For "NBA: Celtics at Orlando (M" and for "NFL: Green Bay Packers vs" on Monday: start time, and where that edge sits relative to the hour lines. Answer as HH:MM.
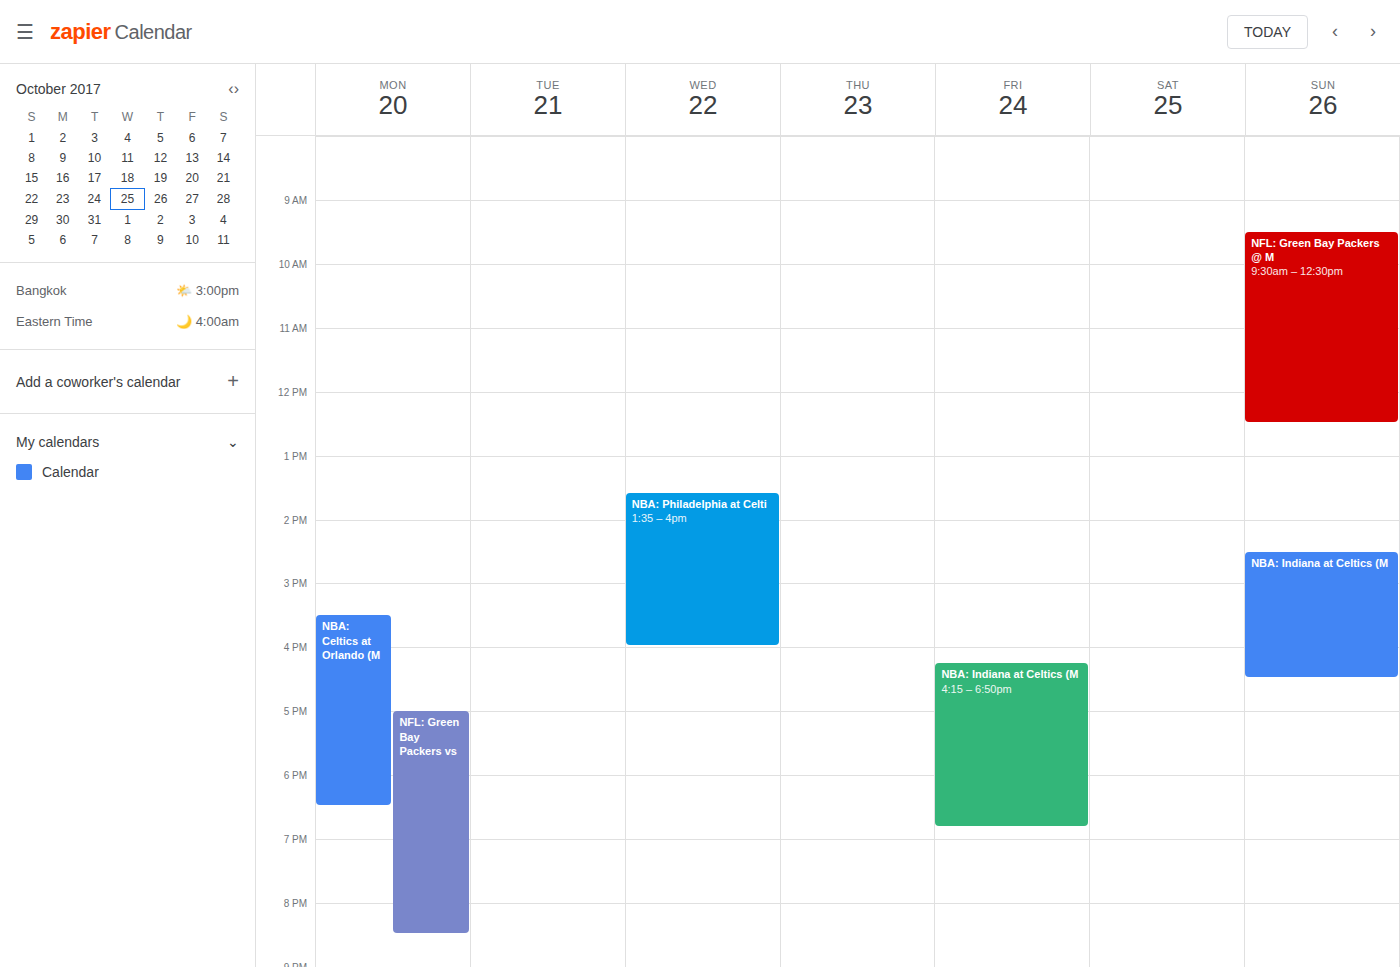
"NBA: Celtics at Orlando (M": 15:30, halfway between the 15:00 and 16:00 lines. "NFL: Green Bay Packers vs": 17:00, exactly on the 17:00 line.